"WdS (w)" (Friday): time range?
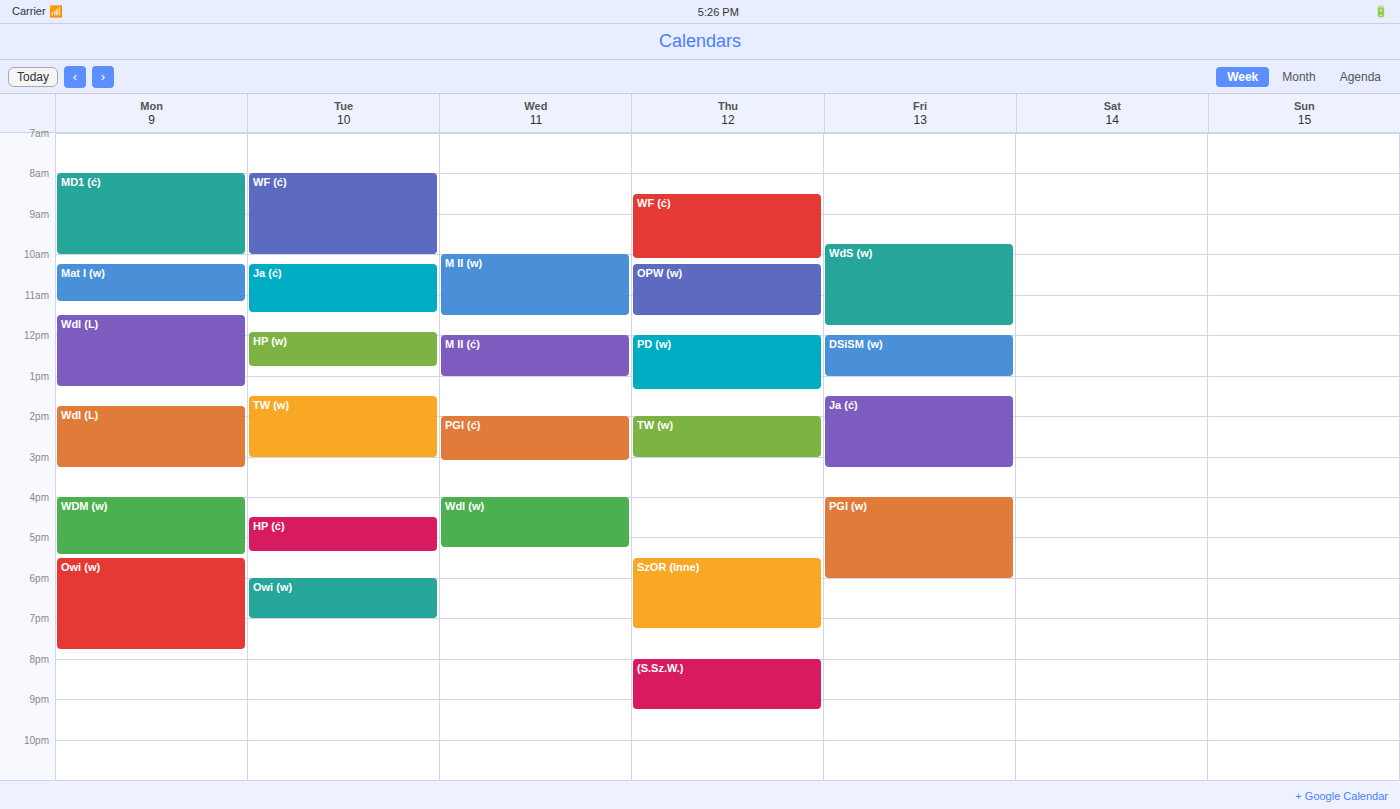
9:45 AM to 11:45 AM